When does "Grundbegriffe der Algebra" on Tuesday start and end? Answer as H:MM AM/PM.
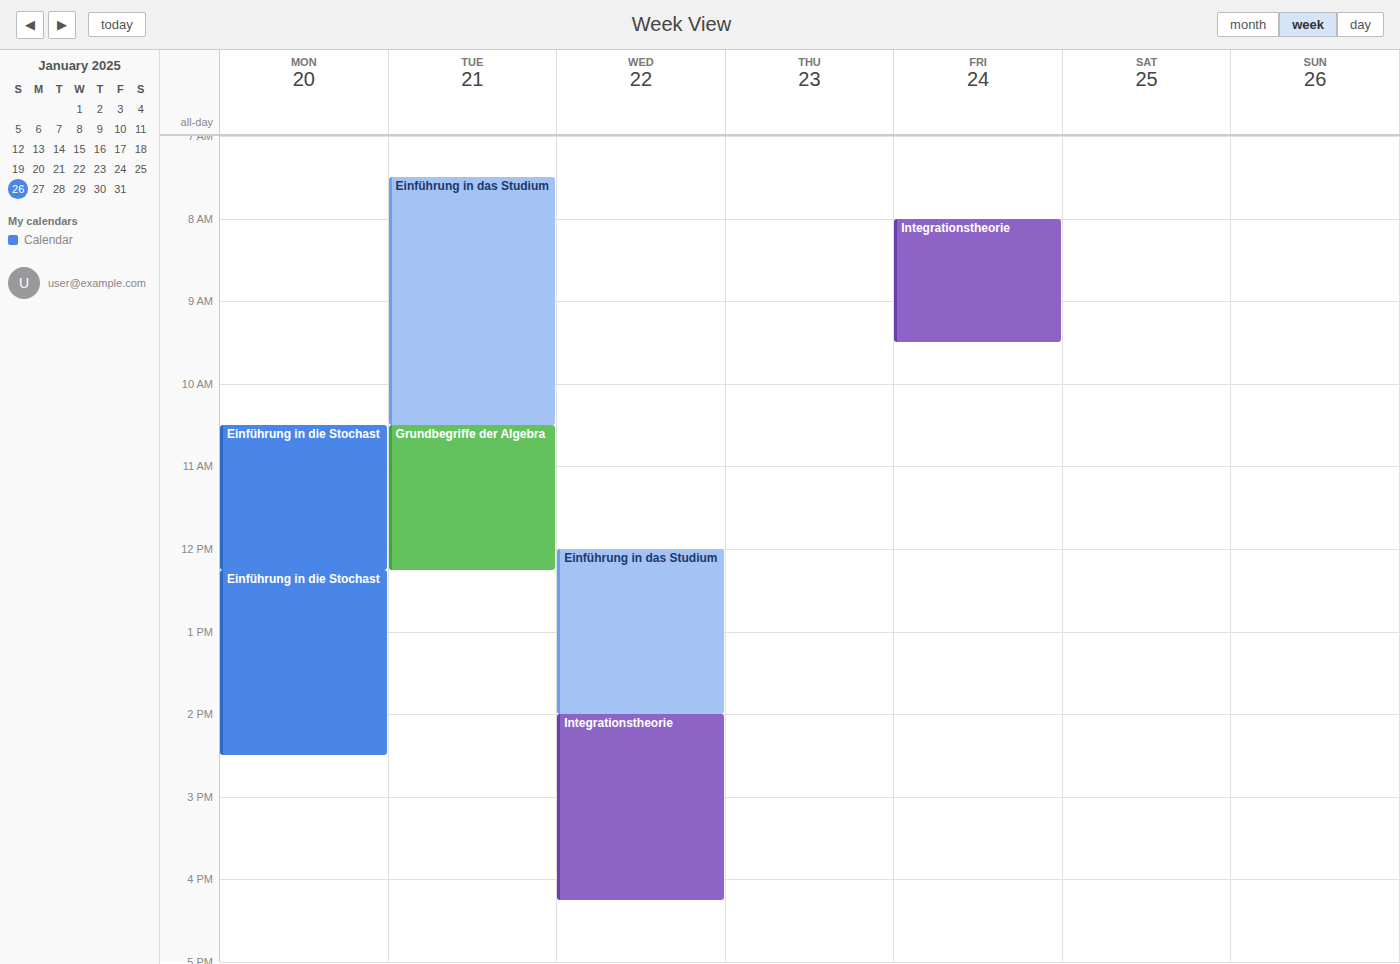
10:30 AM to 12:15 PM